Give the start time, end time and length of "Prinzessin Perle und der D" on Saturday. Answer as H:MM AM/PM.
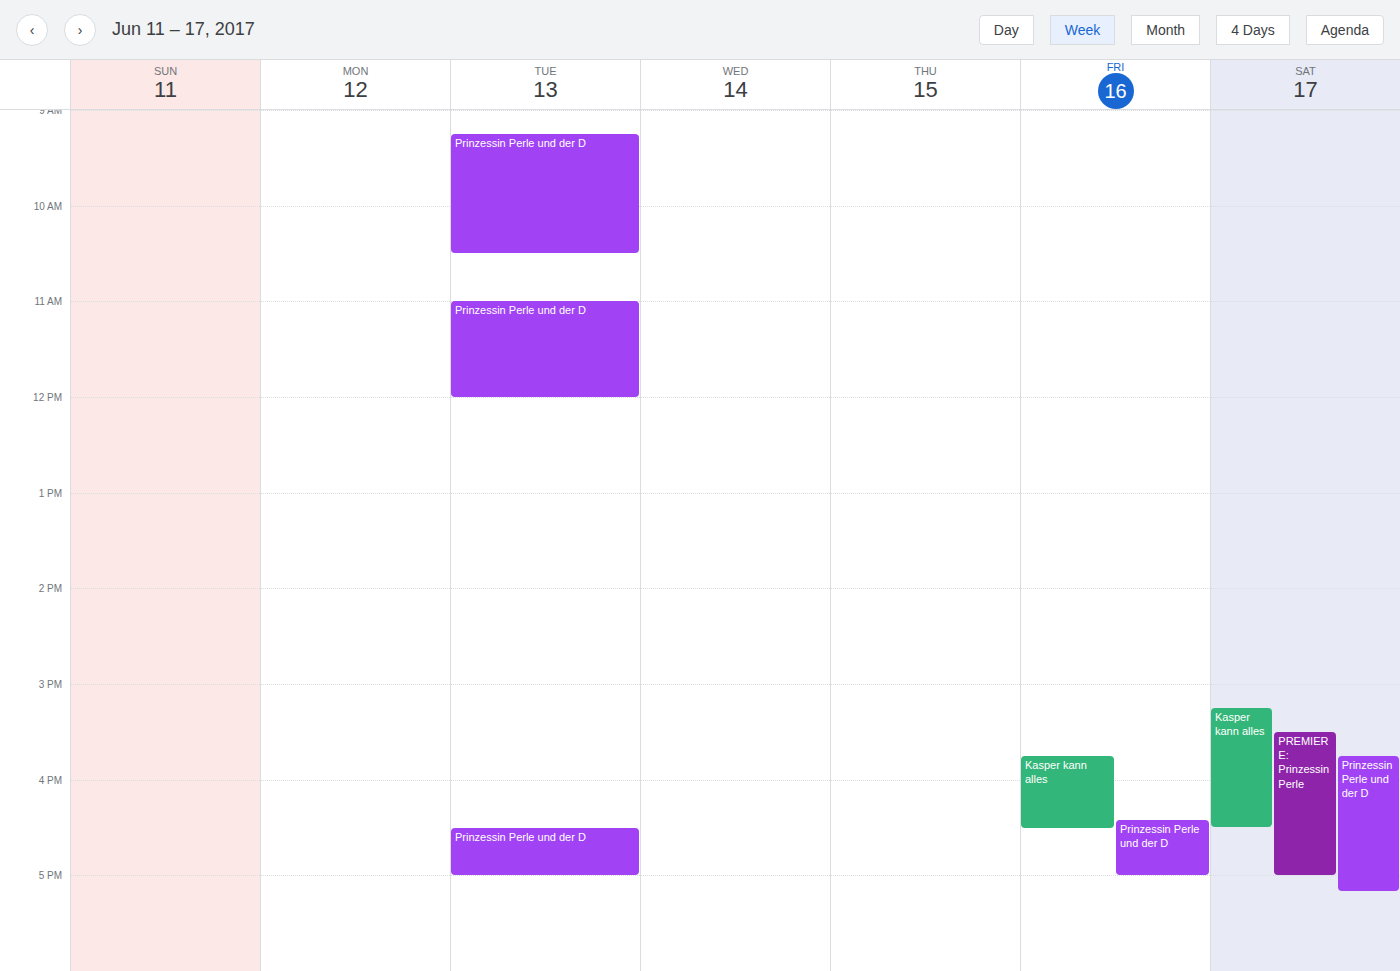
3:45 PM to 5:10 PM, 1 hour 25 minutes